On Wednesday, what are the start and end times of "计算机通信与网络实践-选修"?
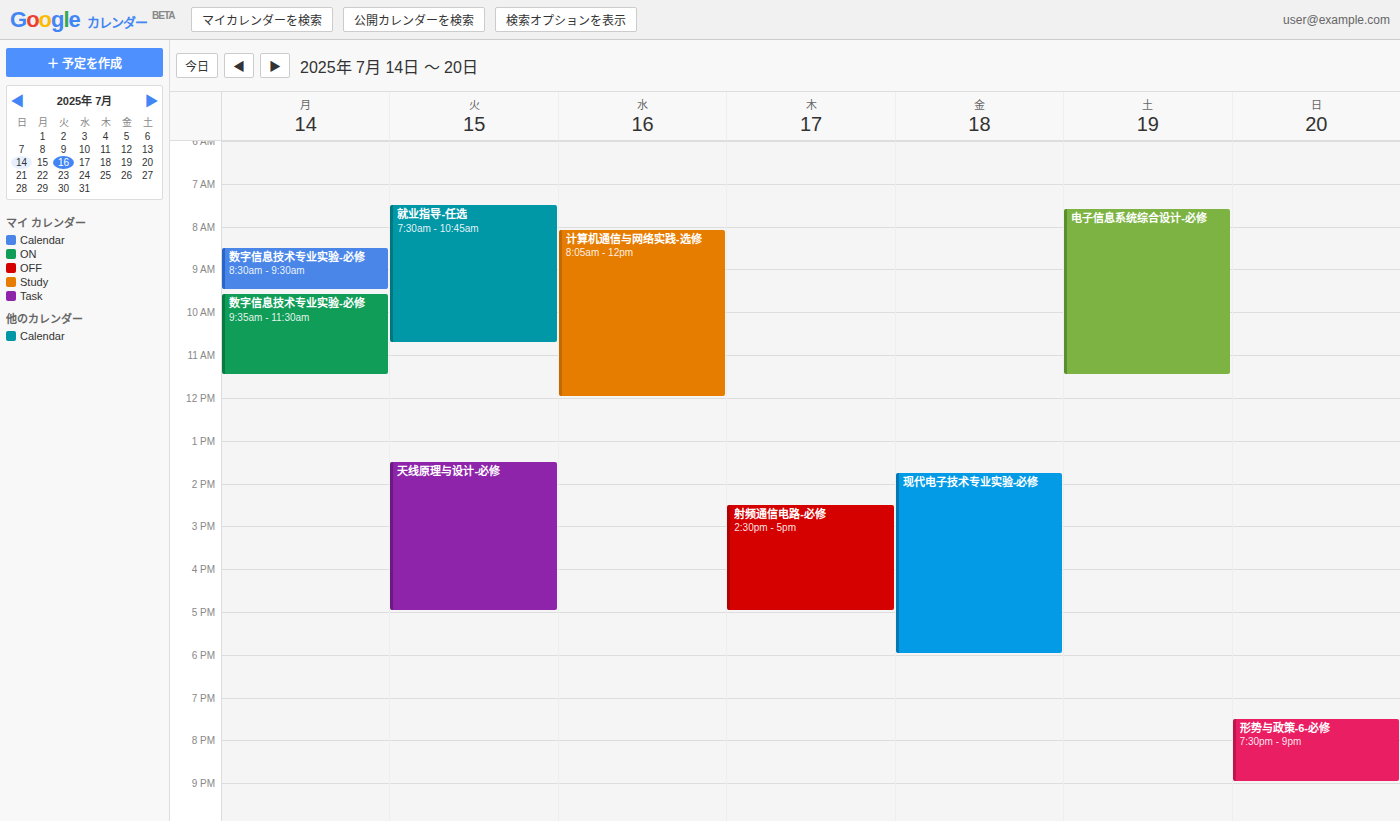
8:05 AM to 12:00 PM